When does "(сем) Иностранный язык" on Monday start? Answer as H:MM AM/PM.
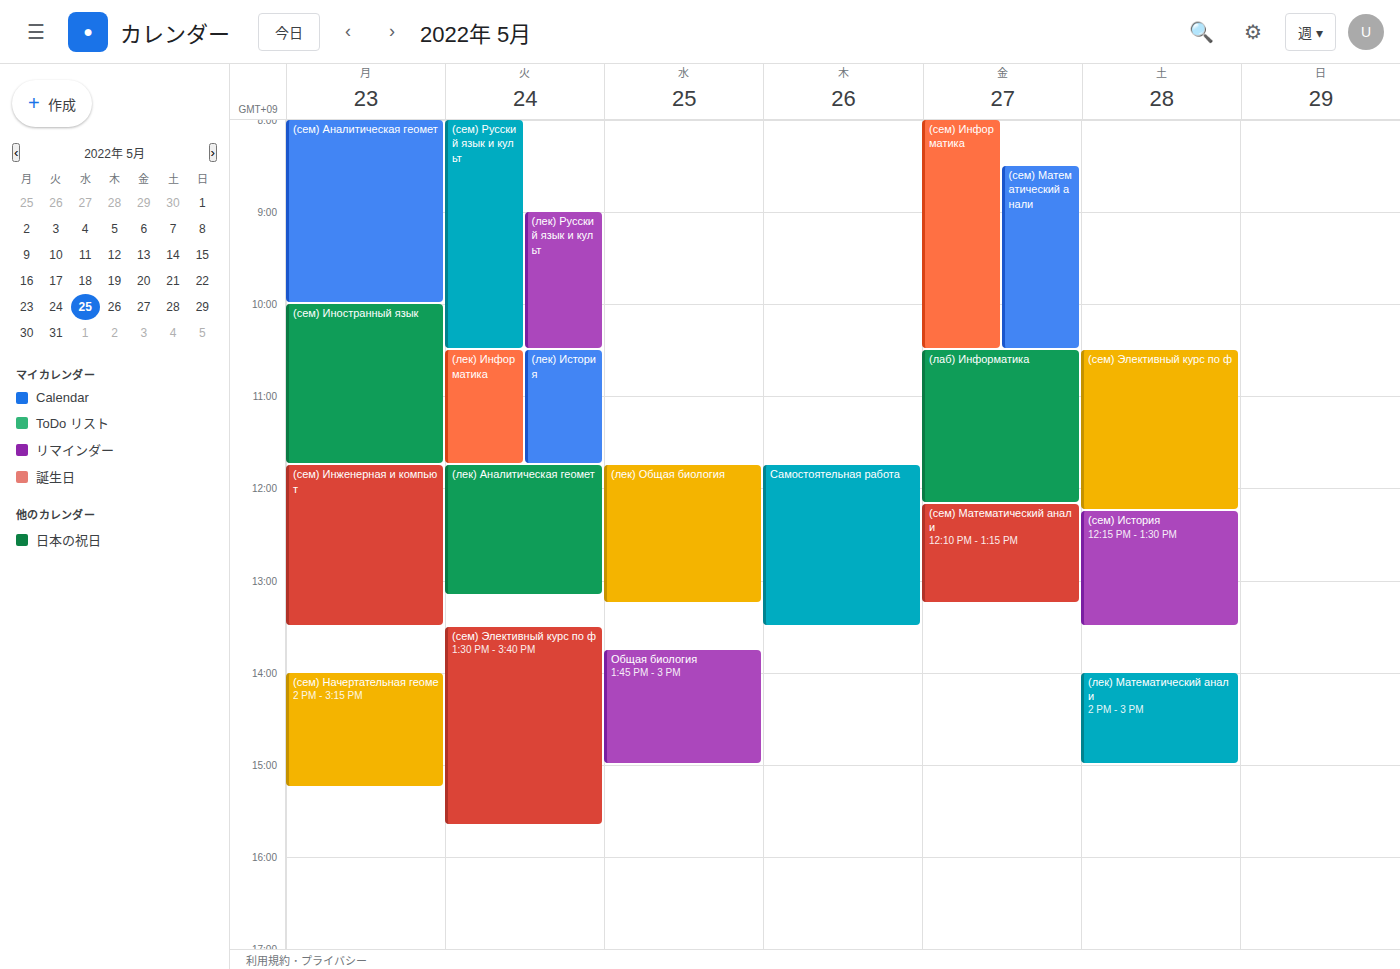
10:00 AM